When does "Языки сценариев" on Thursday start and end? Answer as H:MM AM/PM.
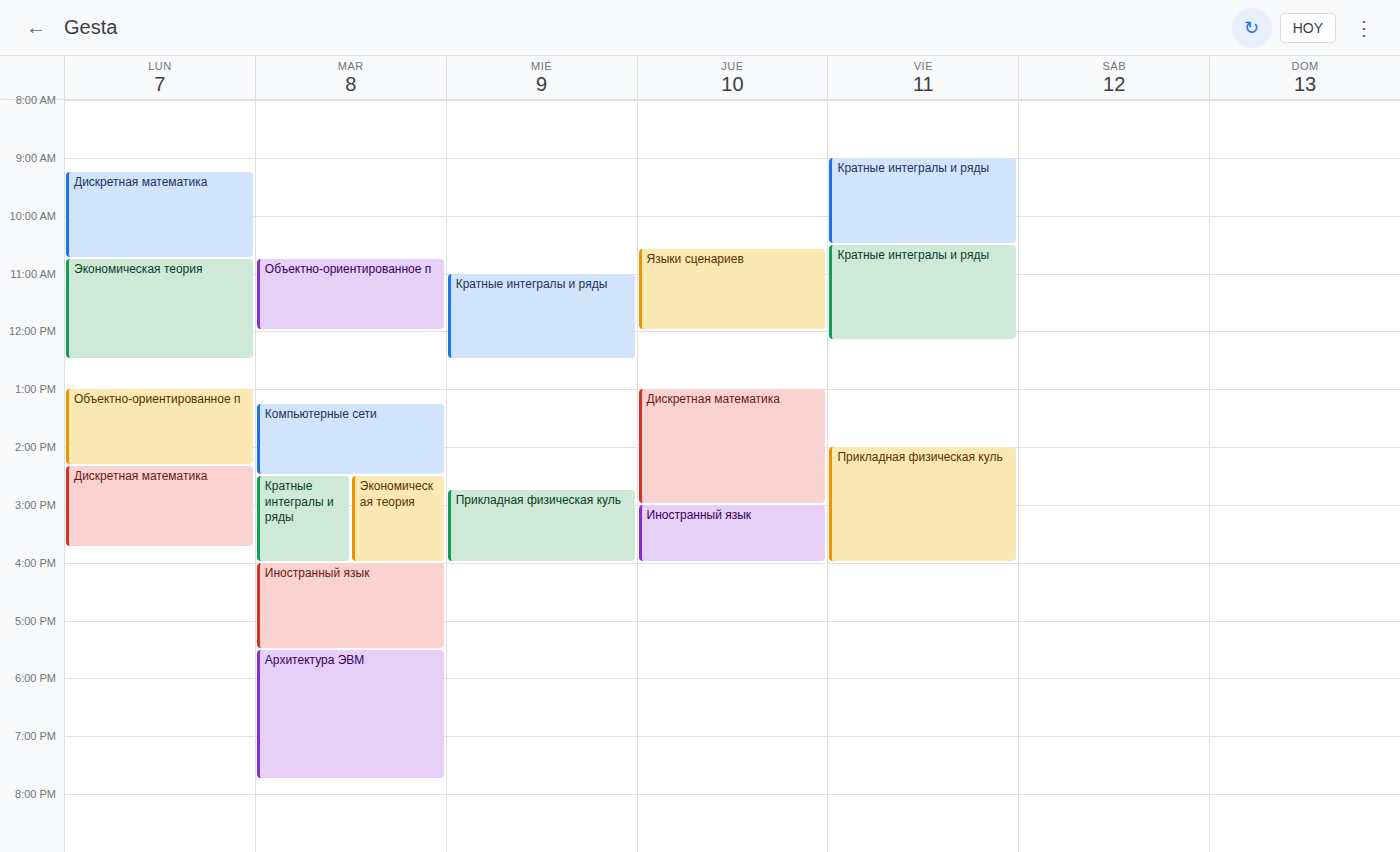
10:35 AM to 12:00 PM